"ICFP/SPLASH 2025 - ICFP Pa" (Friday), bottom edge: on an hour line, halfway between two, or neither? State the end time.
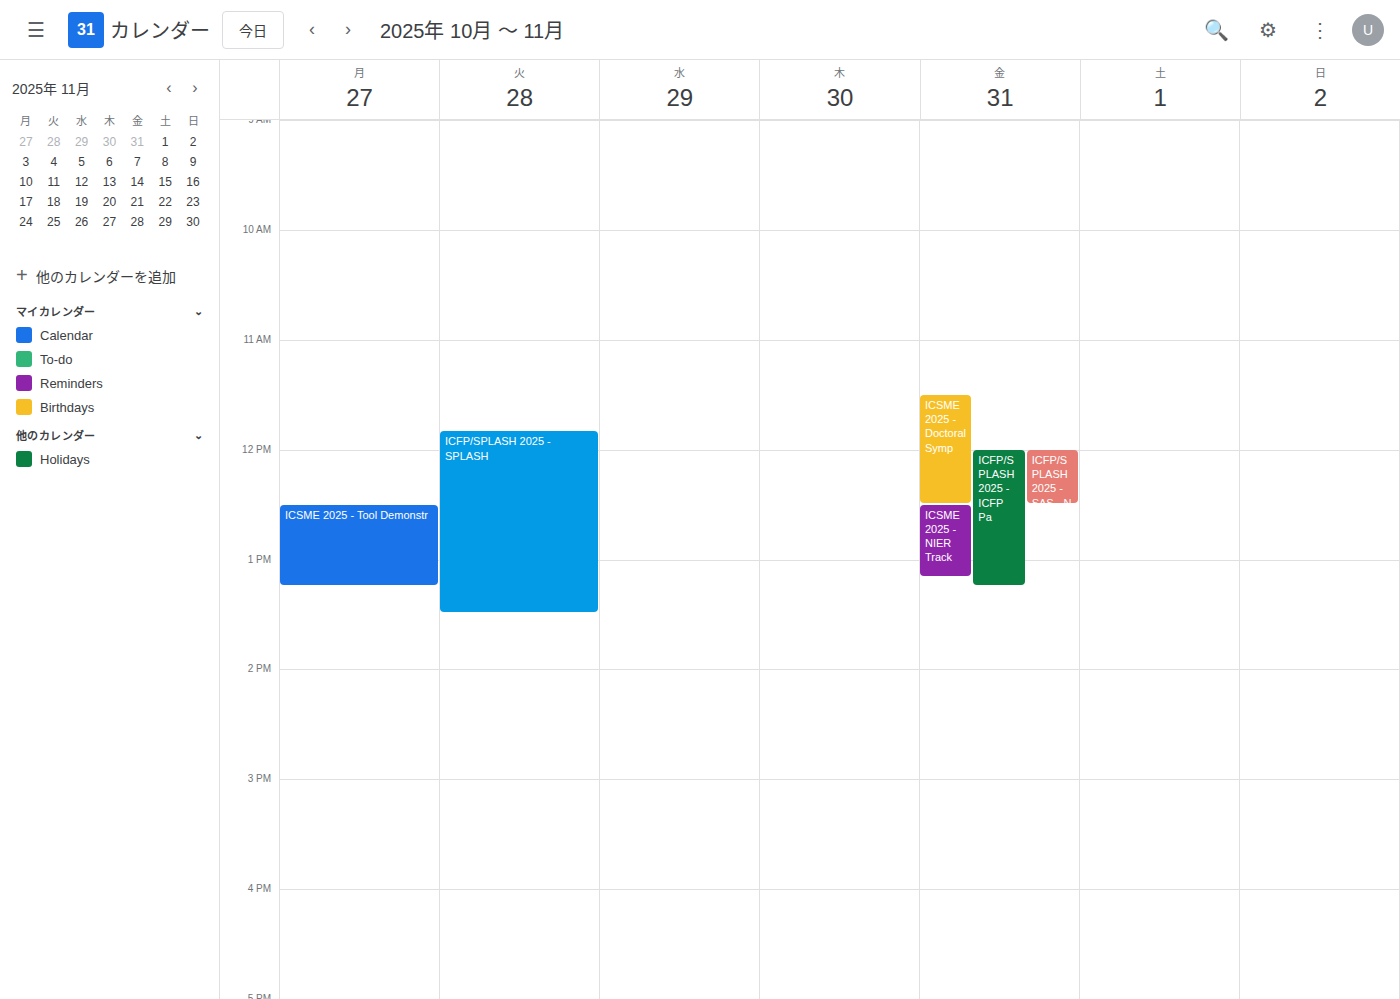
1:15 PM -- neither: a quarter of the way from the 1 PM line to the 2 PM line.